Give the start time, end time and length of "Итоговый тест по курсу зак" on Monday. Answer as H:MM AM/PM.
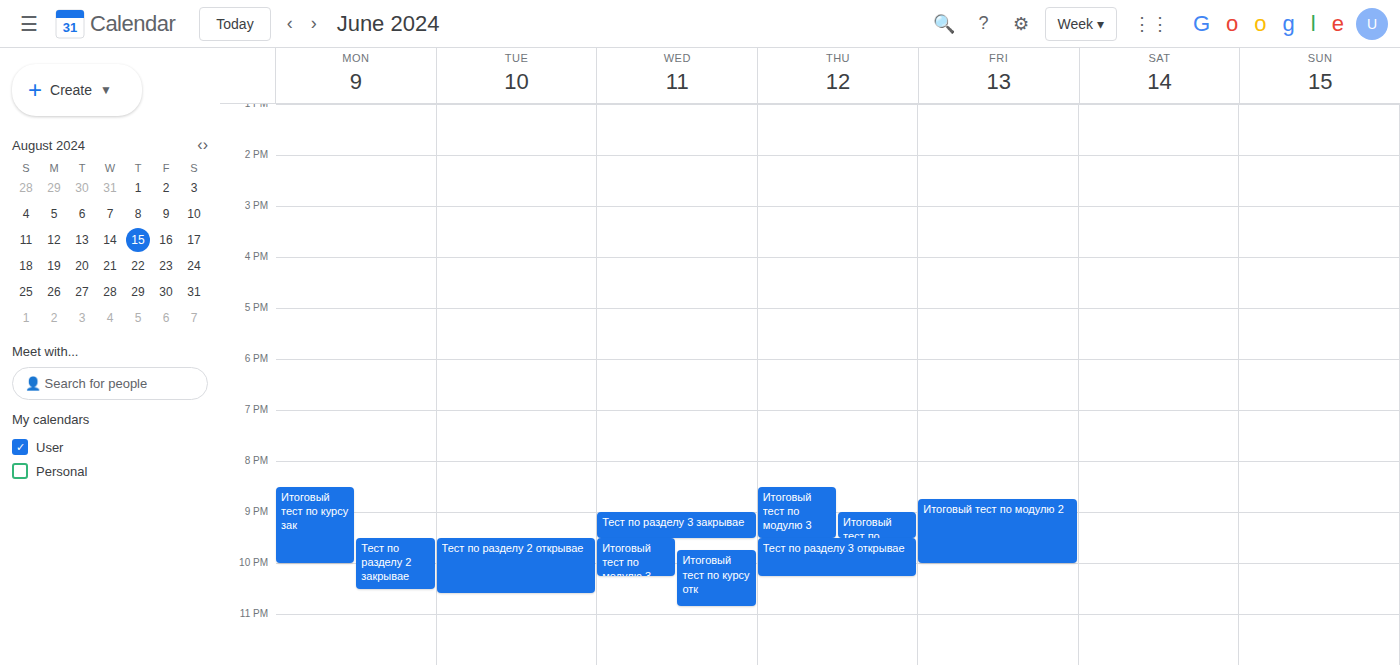
8:30 PM to 10:00 PM, 1 hour 30 minutes